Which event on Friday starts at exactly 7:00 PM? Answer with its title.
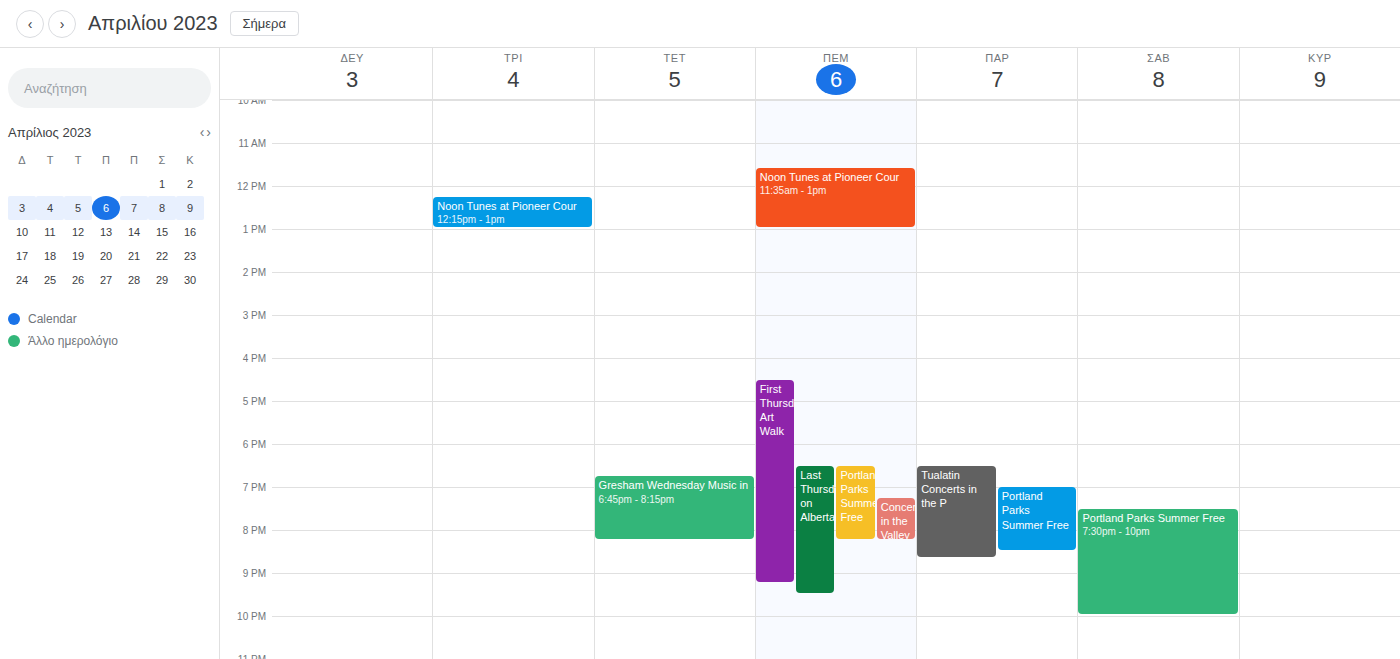
"Portland Parks Summer Free"